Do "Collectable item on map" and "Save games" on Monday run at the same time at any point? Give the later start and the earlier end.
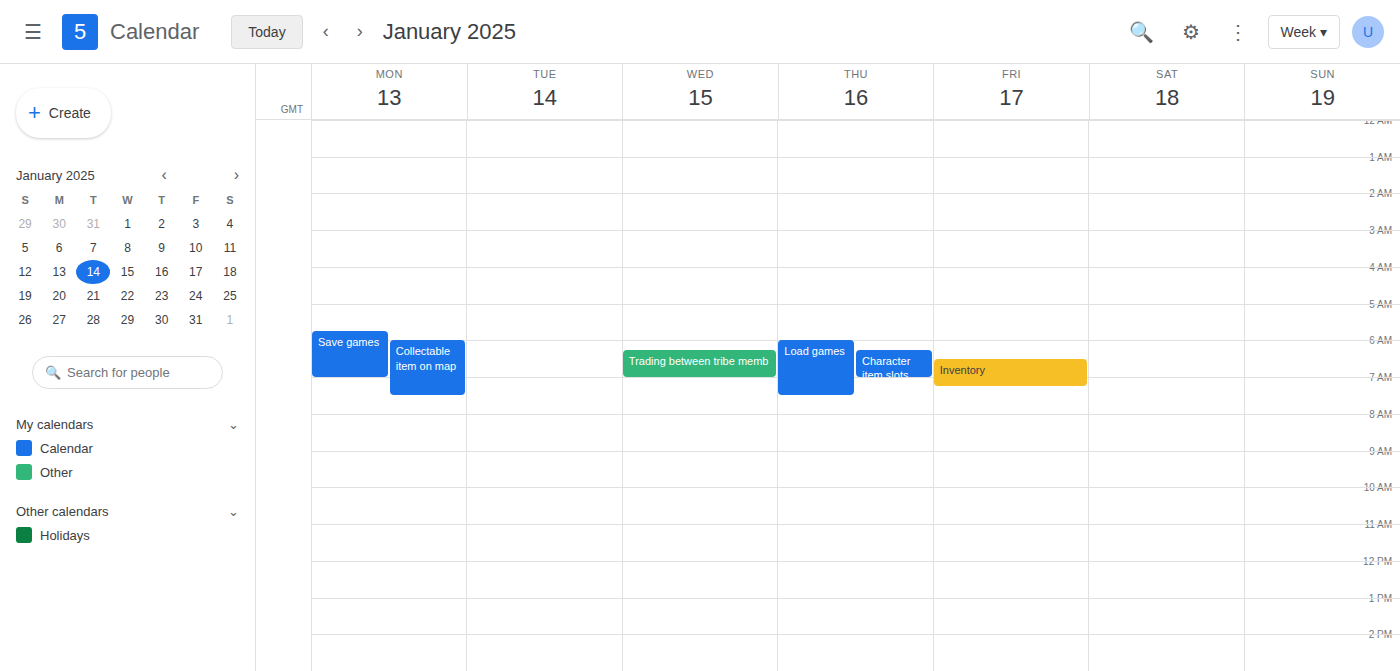
"Collectable item on map" starts at 6:00 AM, before "Save games" ends at 7:00 AM -- they overlap.